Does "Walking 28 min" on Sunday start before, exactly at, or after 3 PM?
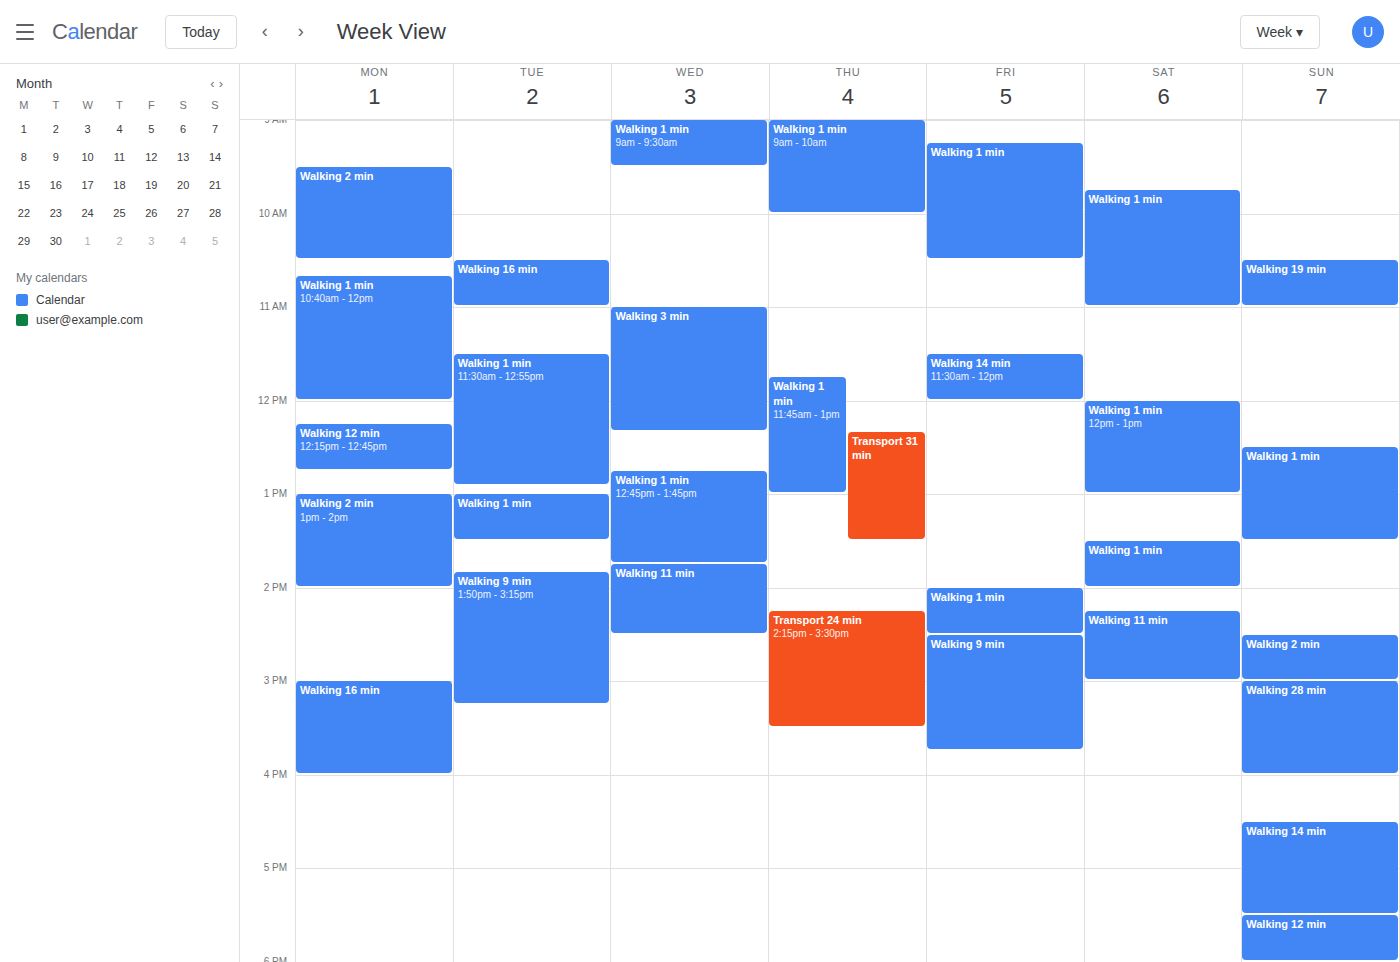
3:00 PM -- exactly at 3 PM, on the 3 PM line.